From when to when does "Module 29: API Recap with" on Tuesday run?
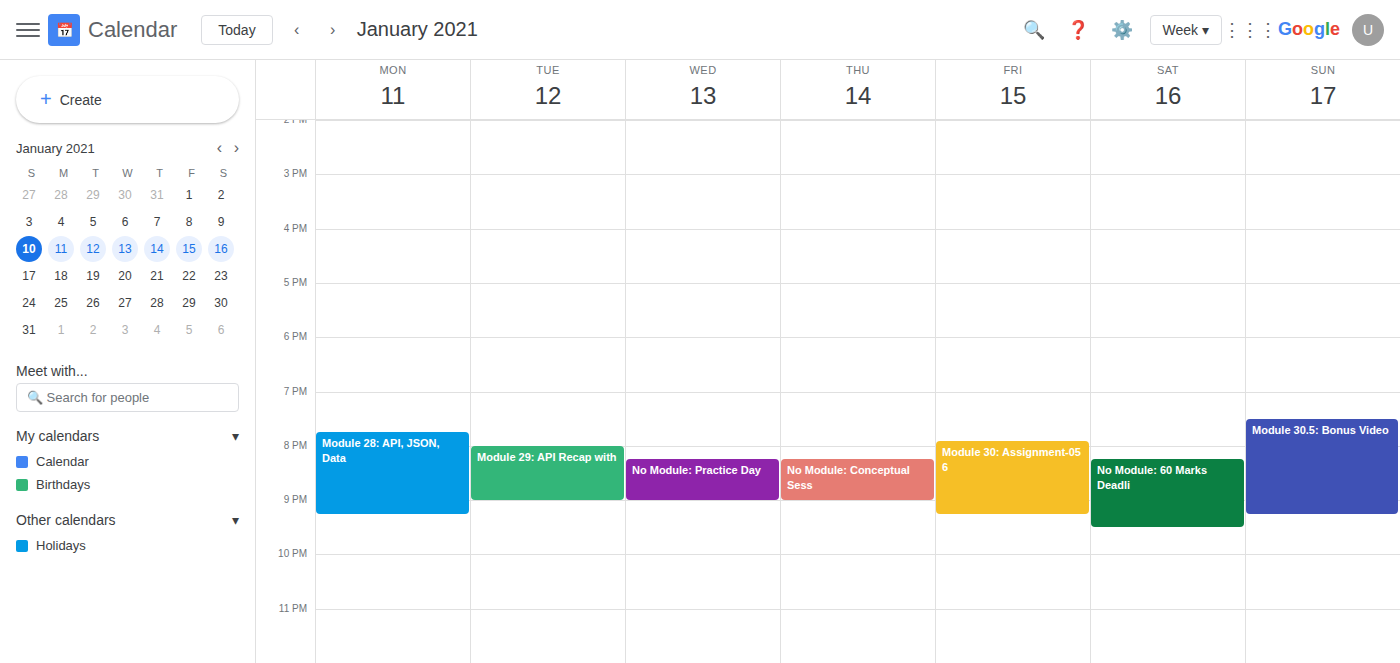
20:00 to 21:00